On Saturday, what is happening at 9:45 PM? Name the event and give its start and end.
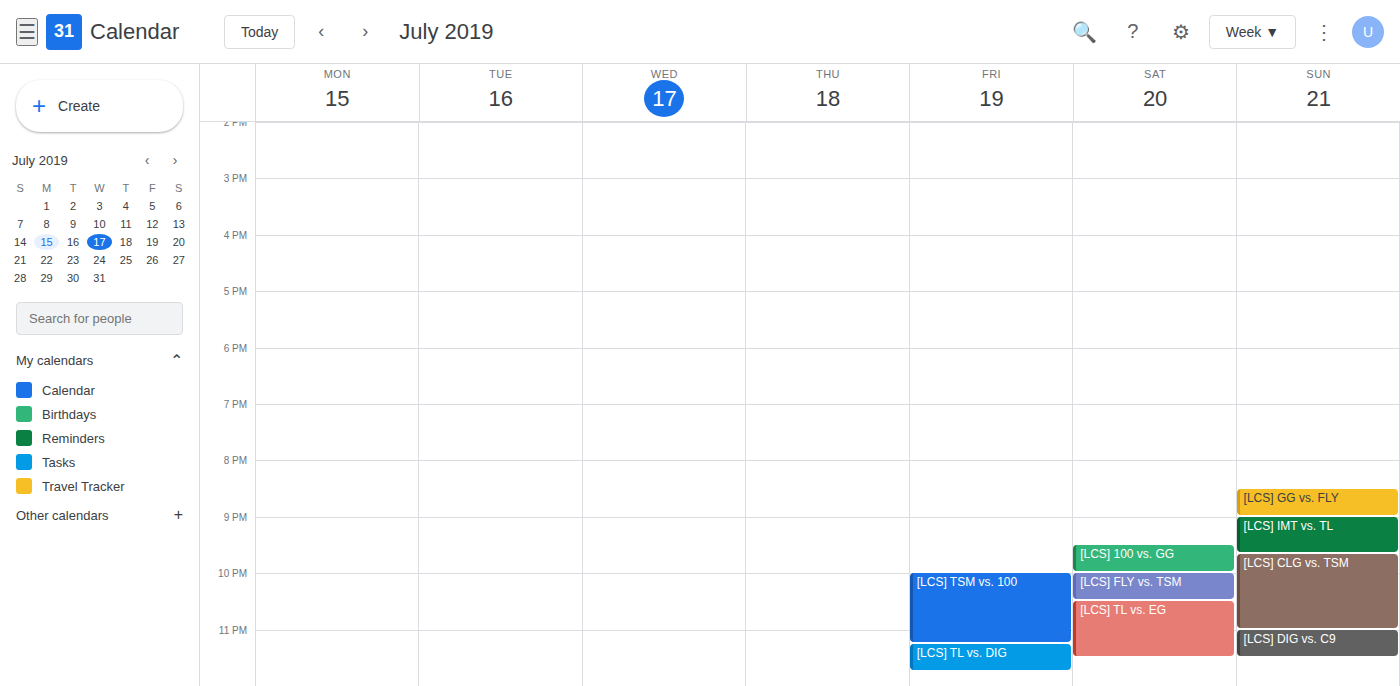
"[LCS] 100 vs. GG", 9:30 PM to 10:00 PM